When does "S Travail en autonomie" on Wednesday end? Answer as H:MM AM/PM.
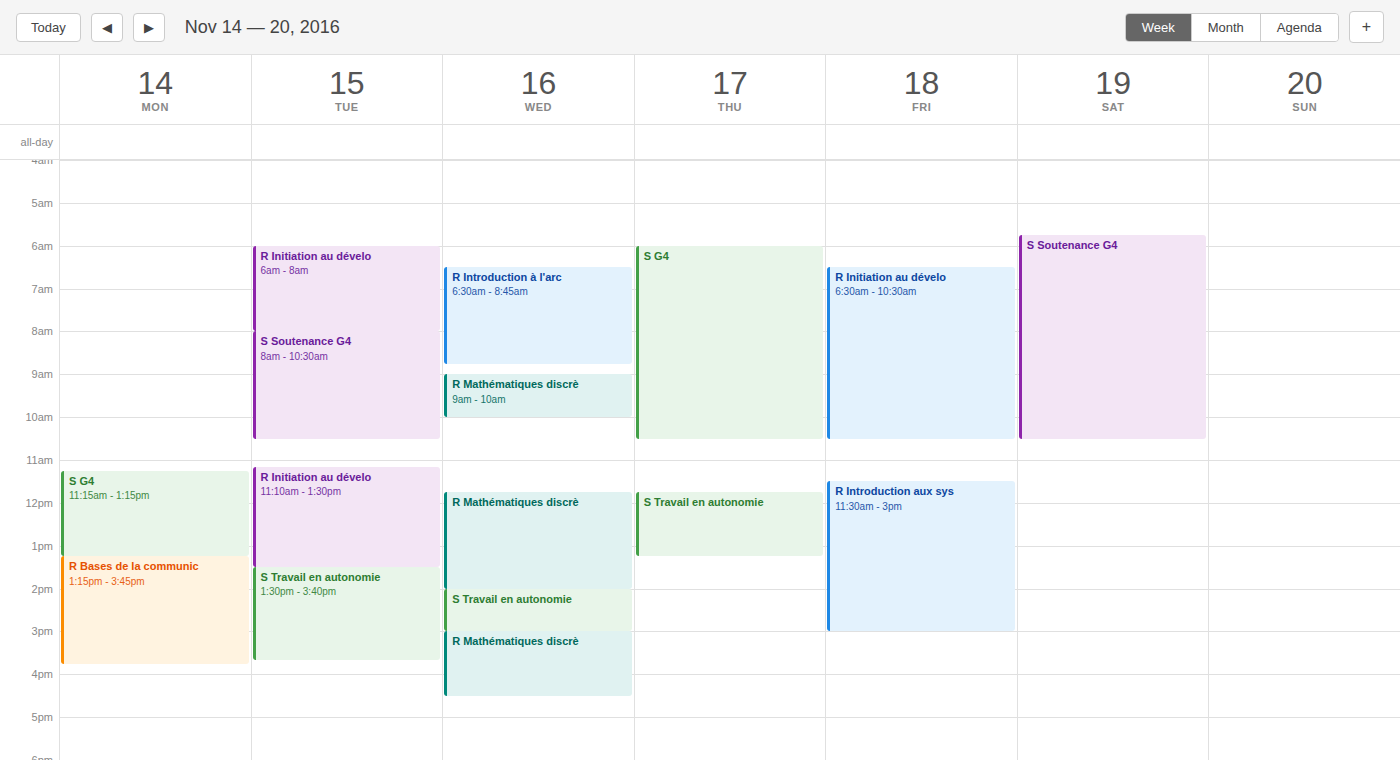
3:00 PM